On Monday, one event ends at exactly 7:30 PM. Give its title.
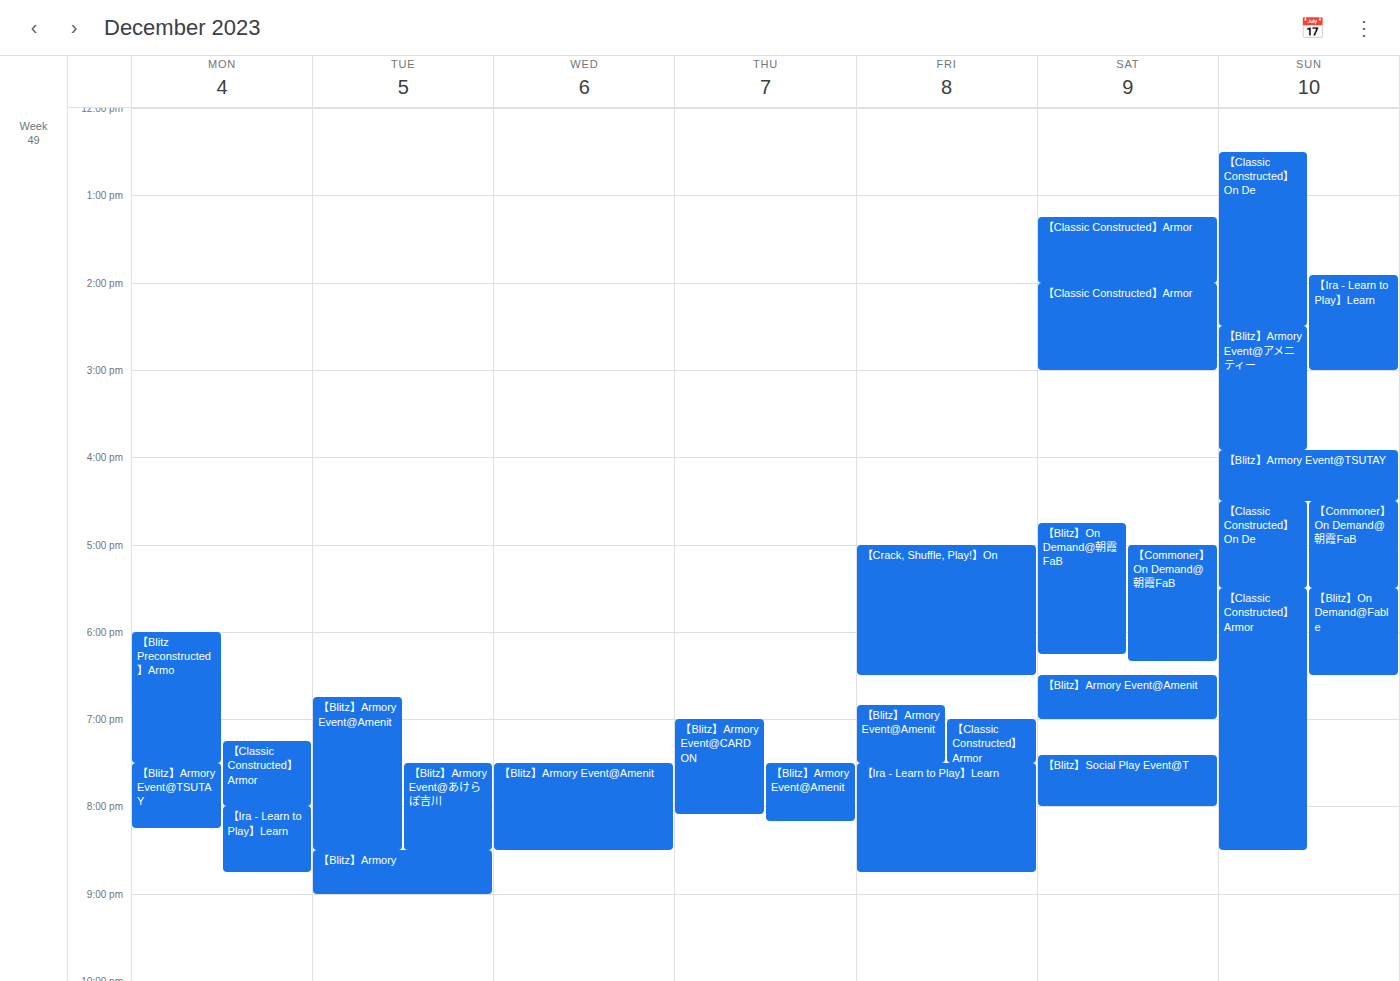
"【Blitz Preconstructed】Armo"